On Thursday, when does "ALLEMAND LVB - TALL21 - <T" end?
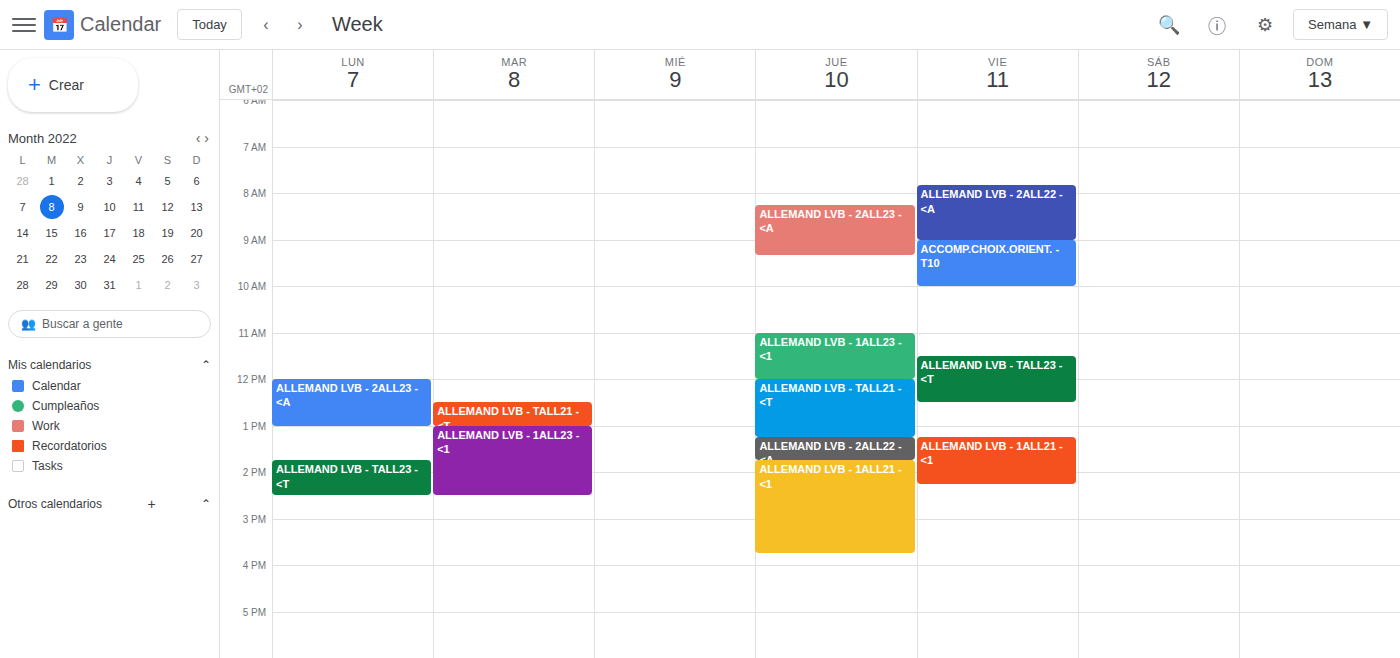
1:15 PM